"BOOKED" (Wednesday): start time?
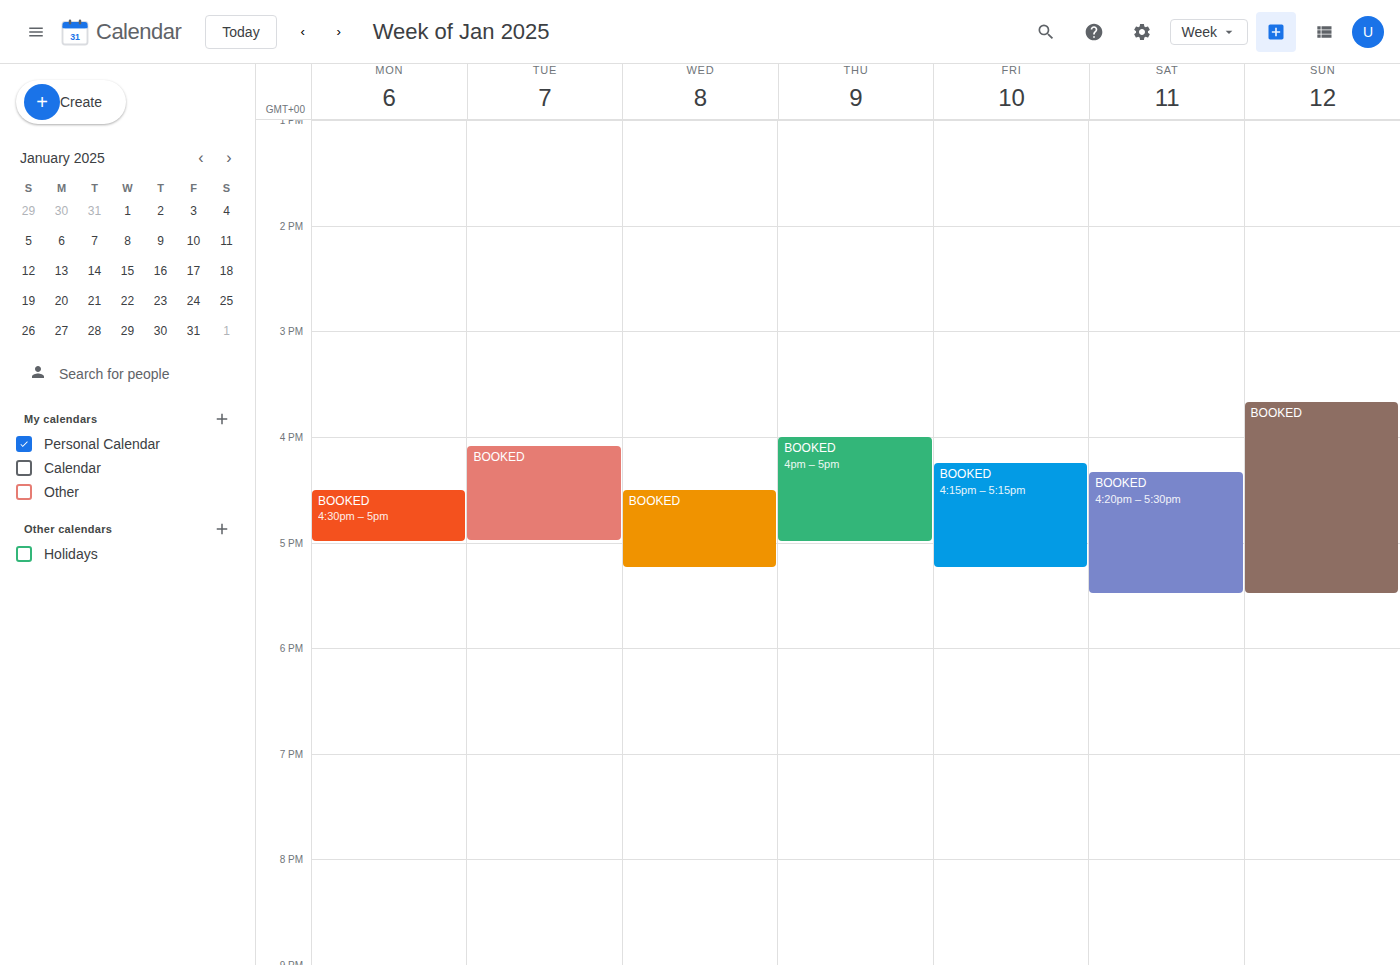
4:30 PM